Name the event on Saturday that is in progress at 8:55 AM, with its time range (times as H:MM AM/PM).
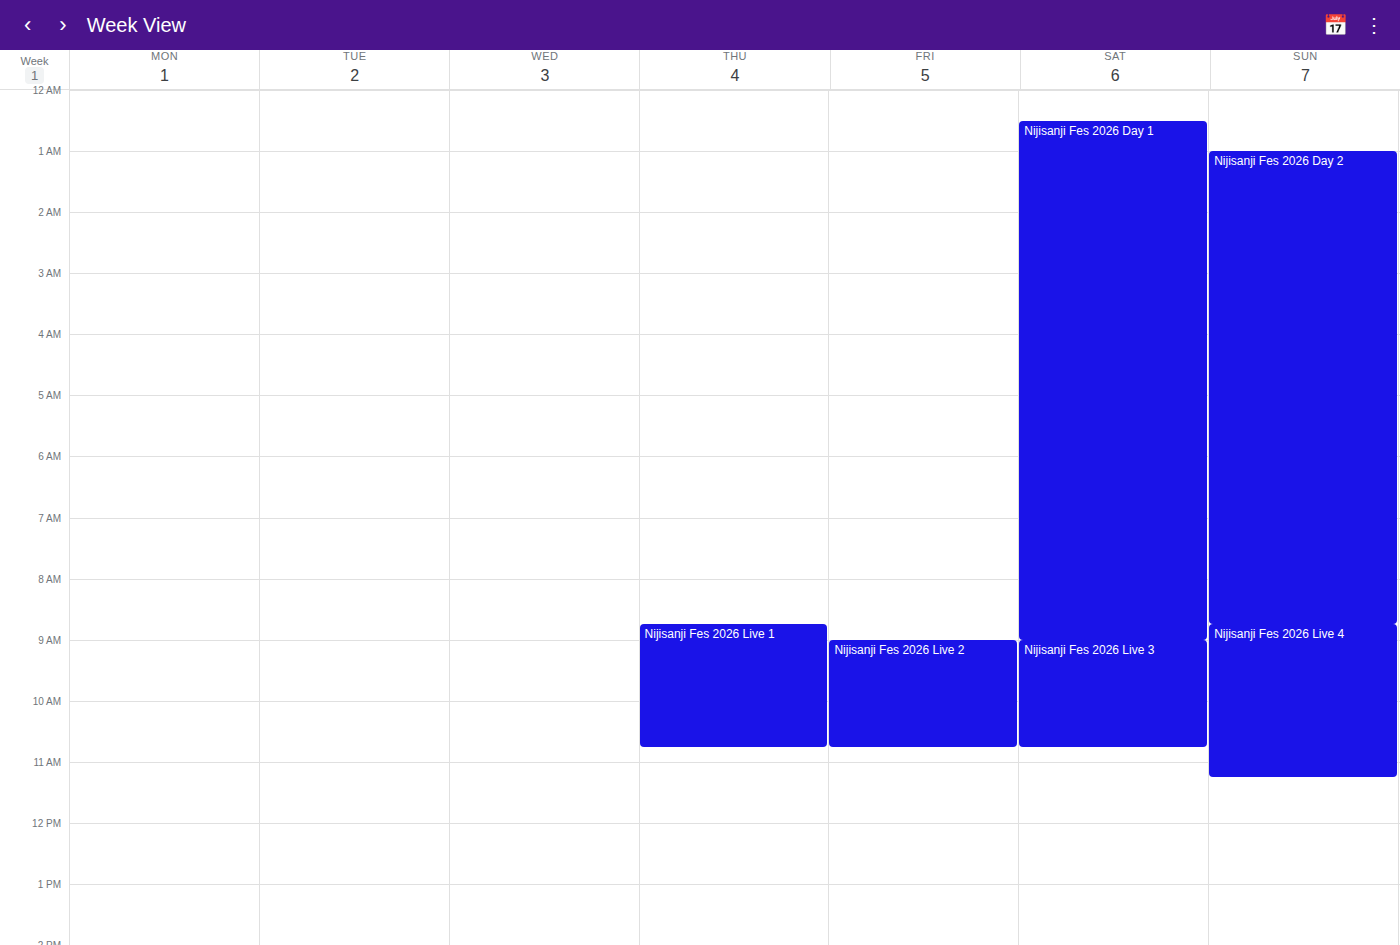
"Nijisanji Fes 2026 Day 1", 12:30 AM to 9:00 AM